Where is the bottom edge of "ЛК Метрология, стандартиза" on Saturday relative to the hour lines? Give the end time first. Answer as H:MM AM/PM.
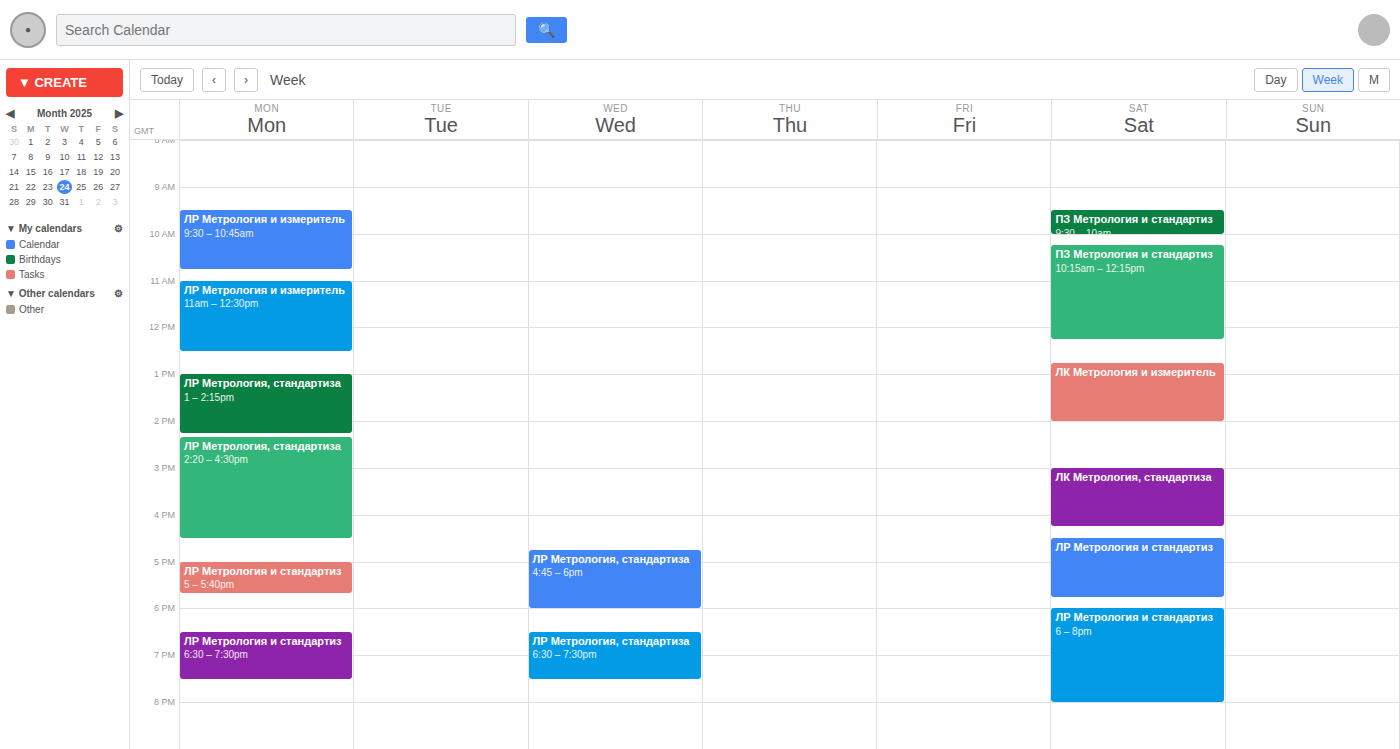
4:15 PM -- neither: a quarter of the way from the 4 PM line to the 5 PM line.